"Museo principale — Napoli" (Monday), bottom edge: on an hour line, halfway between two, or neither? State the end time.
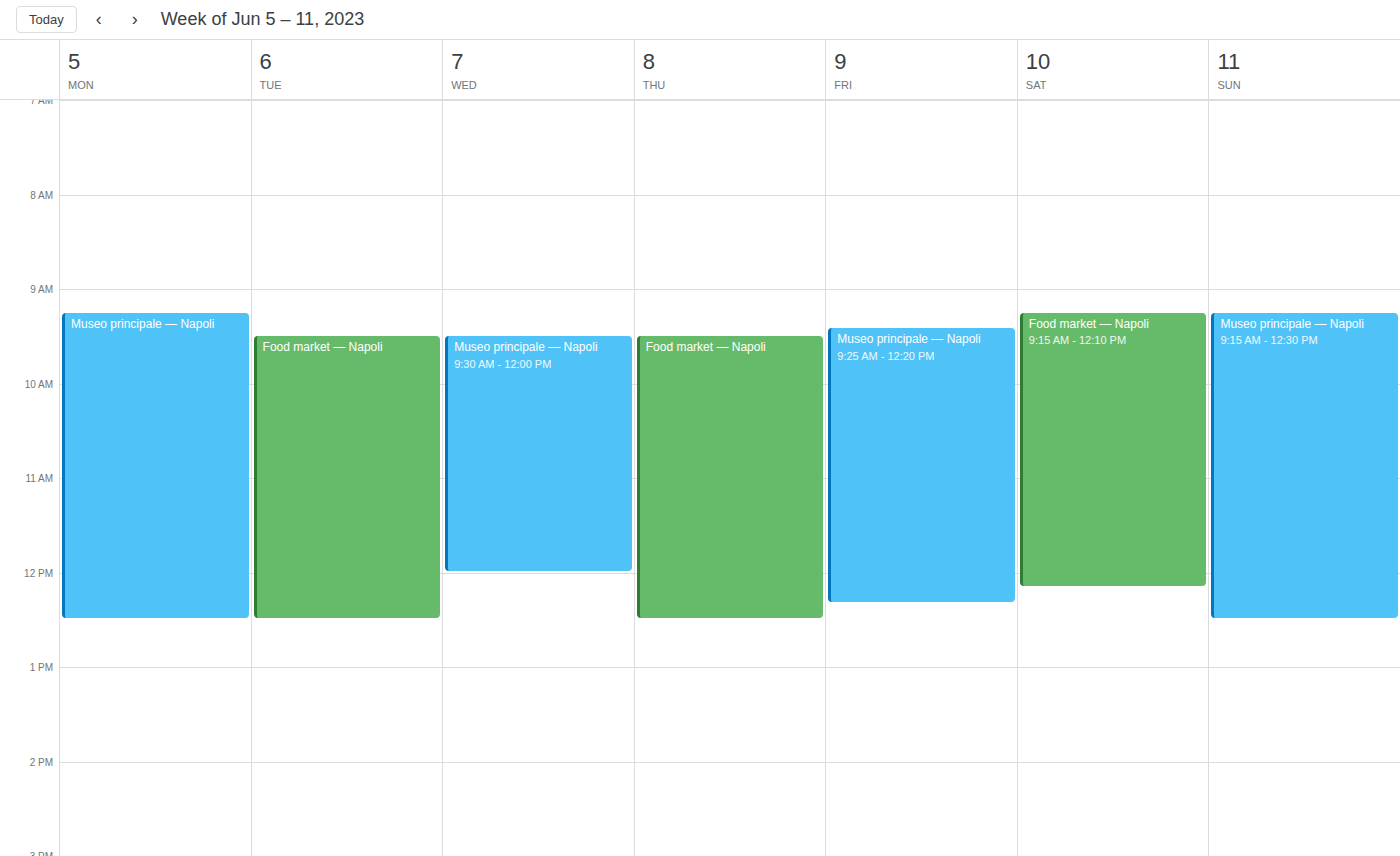
12:30 PM -- halfway between the 12 PM and 1 PM lines.